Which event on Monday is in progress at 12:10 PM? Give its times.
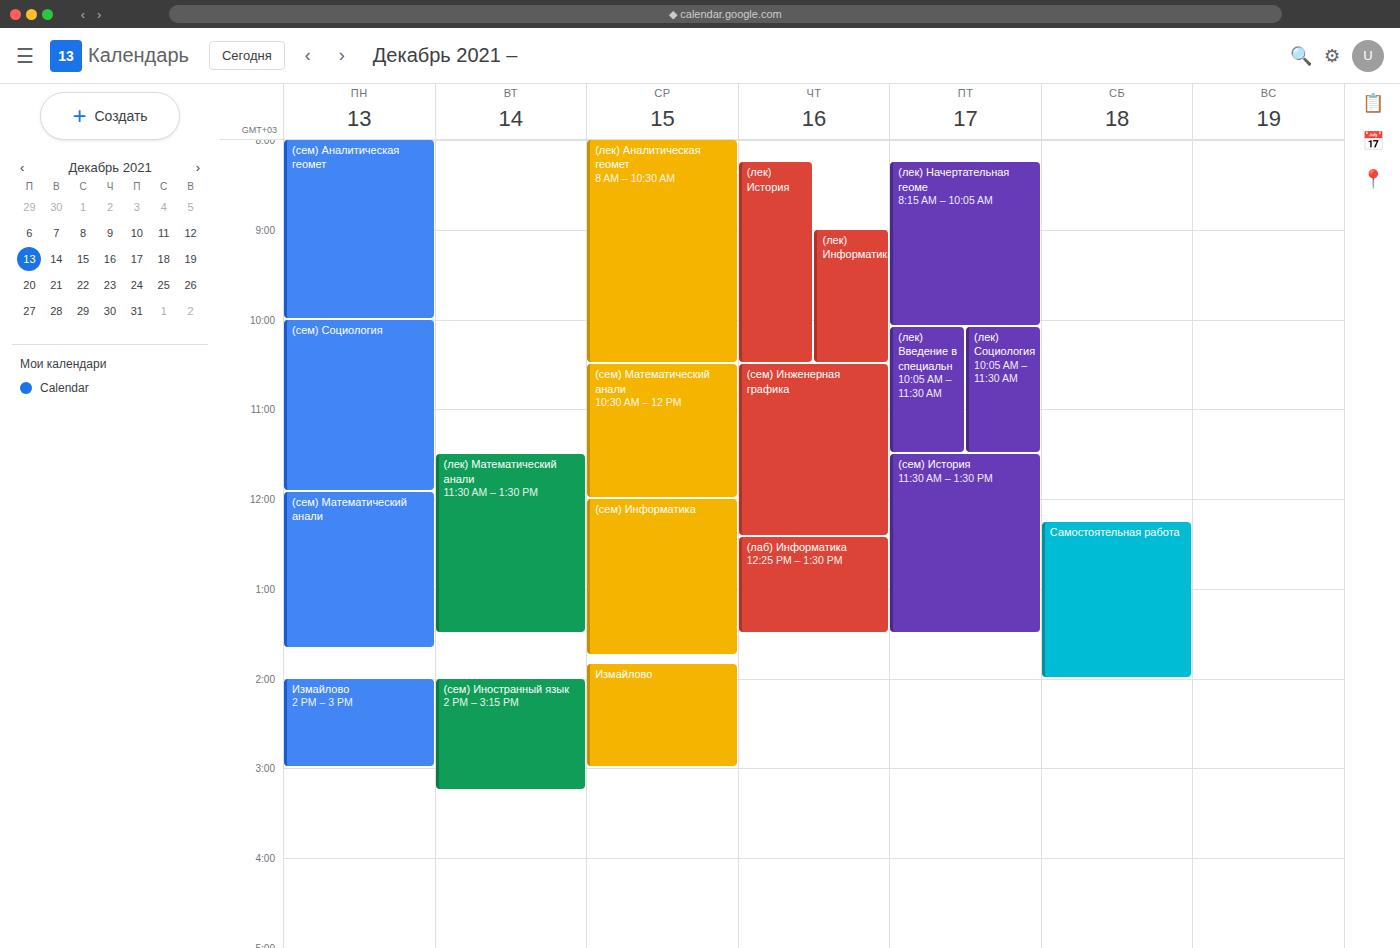
"(сем) Математический анали", 11:55 AM to 1:40 PM